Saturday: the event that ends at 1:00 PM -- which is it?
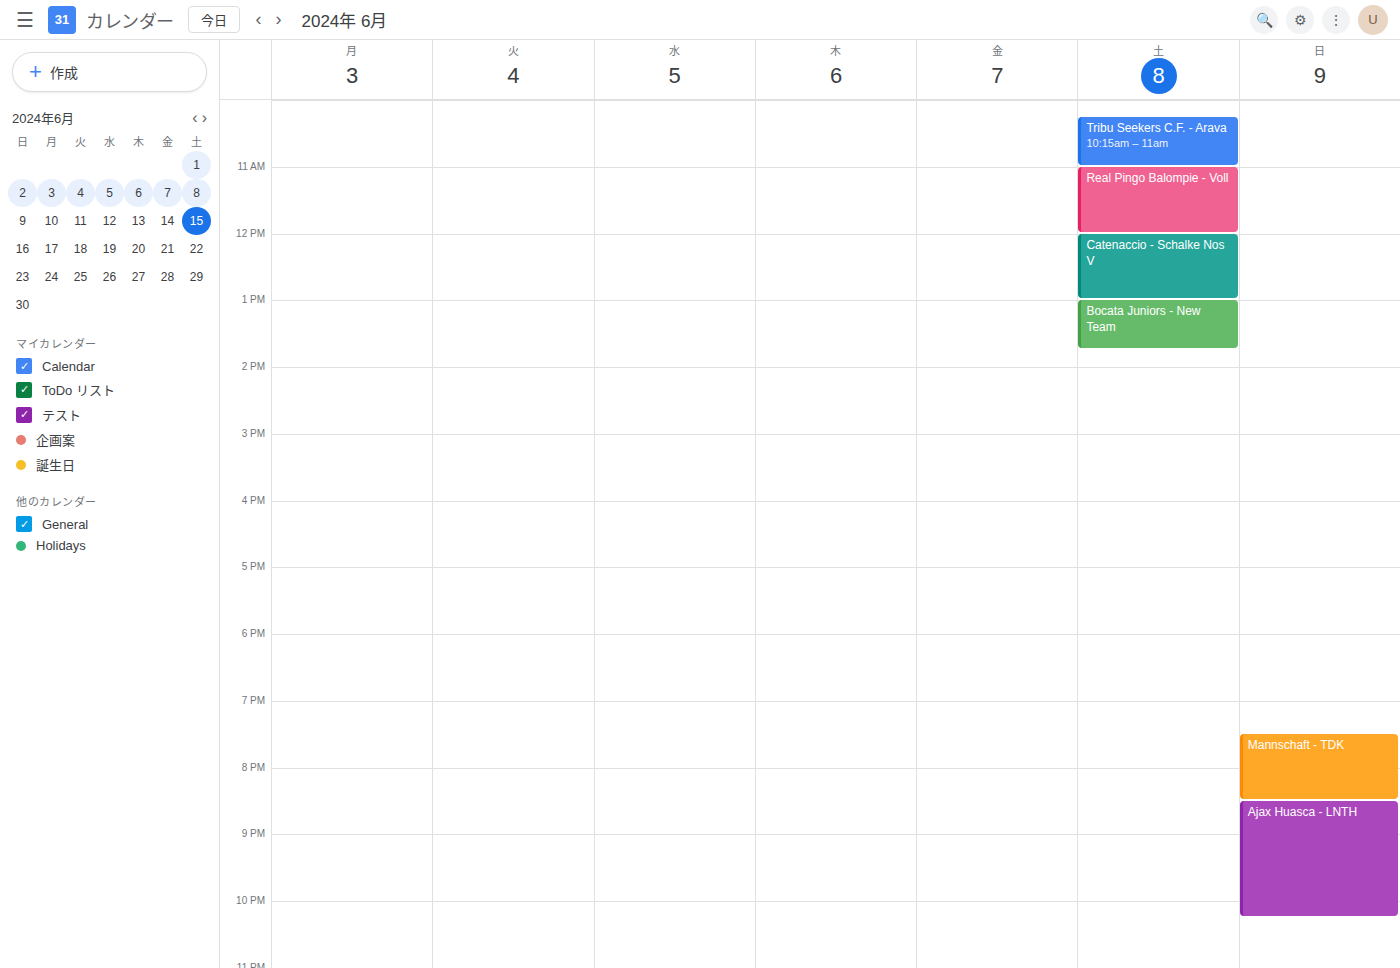
"Catenaccio - Schalke Nos V"